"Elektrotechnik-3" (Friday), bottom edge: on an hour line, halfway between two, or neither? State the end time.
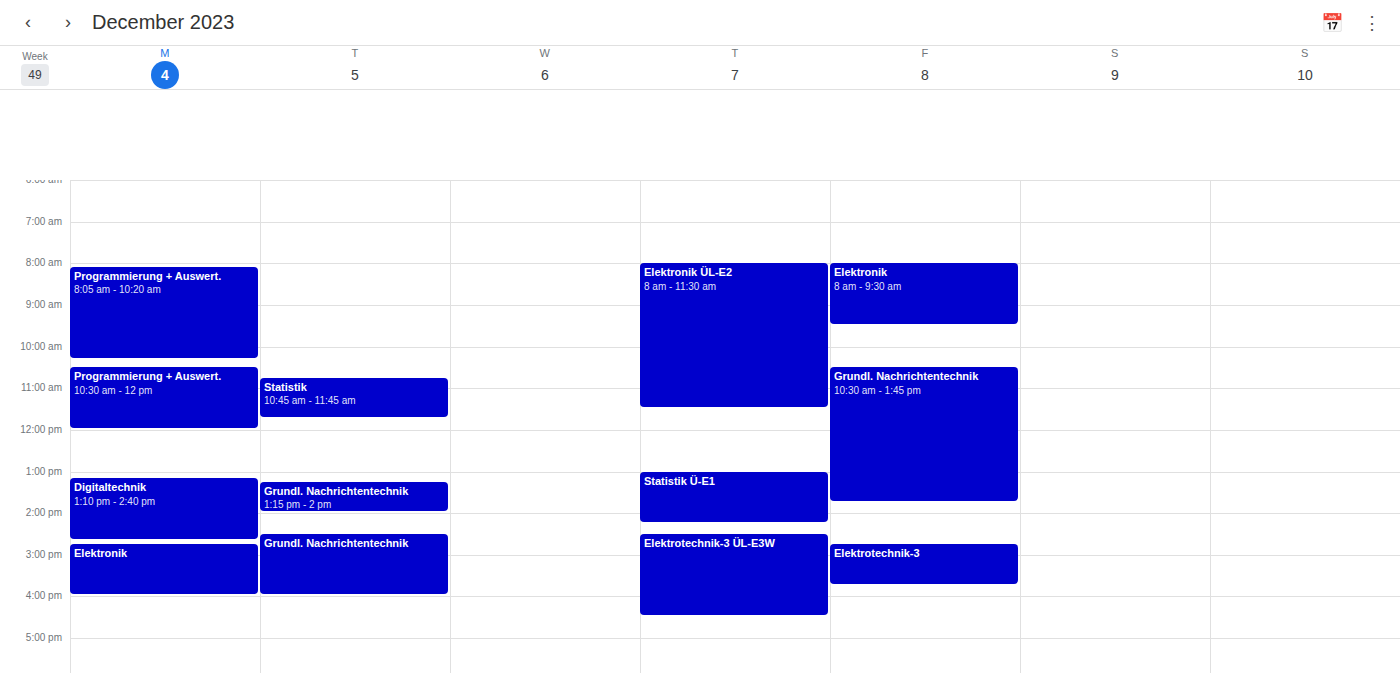
3:45 PM -- neither: three quarters of the way from the 3 PM line to the 4 PM line.